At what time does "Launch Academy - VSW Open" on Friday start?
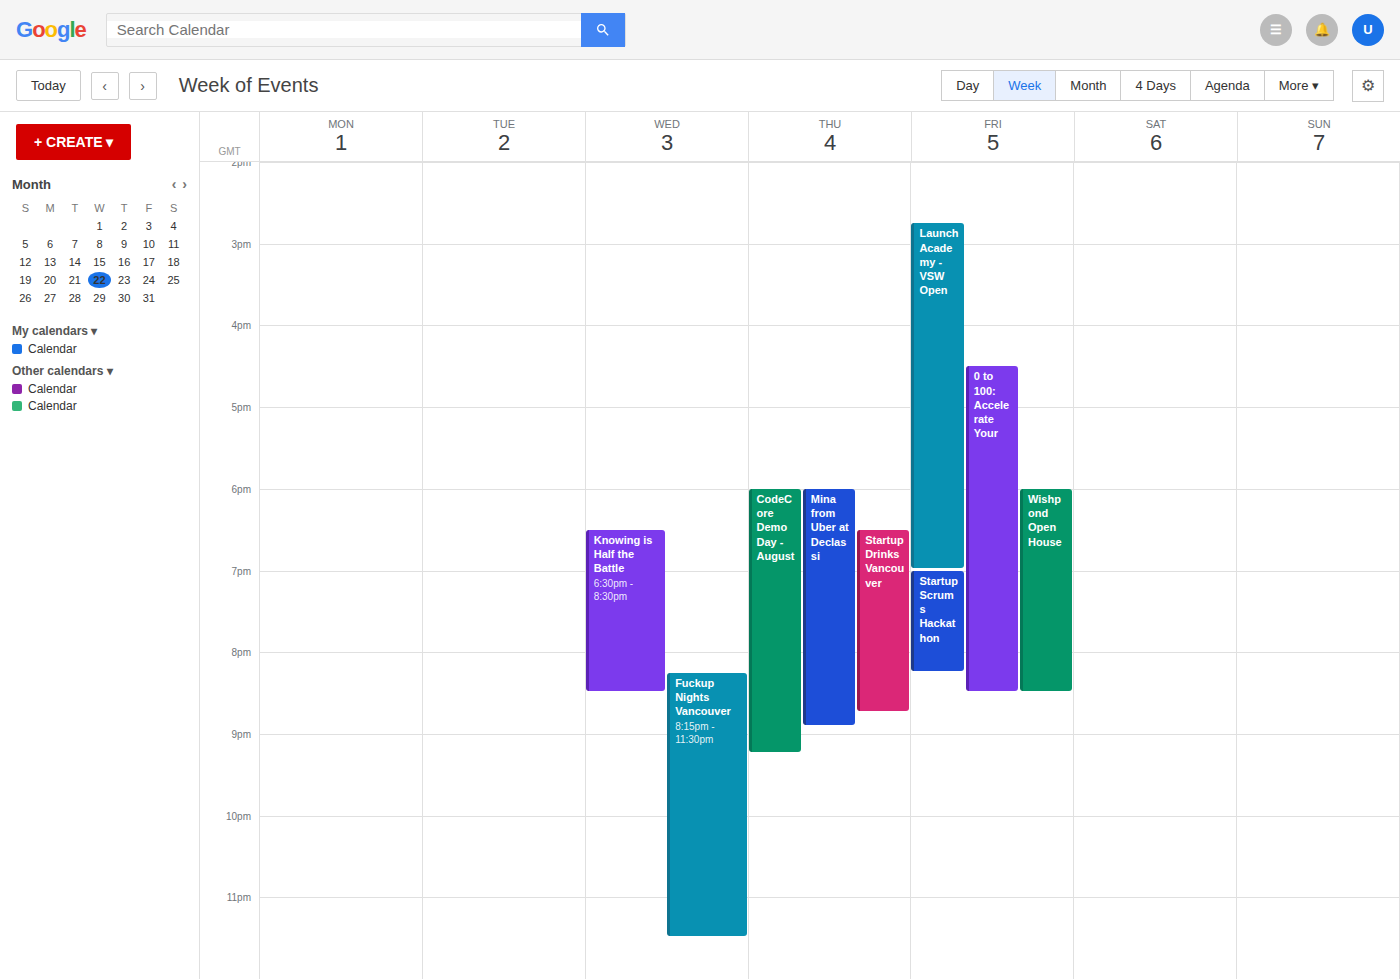
2:45 PM